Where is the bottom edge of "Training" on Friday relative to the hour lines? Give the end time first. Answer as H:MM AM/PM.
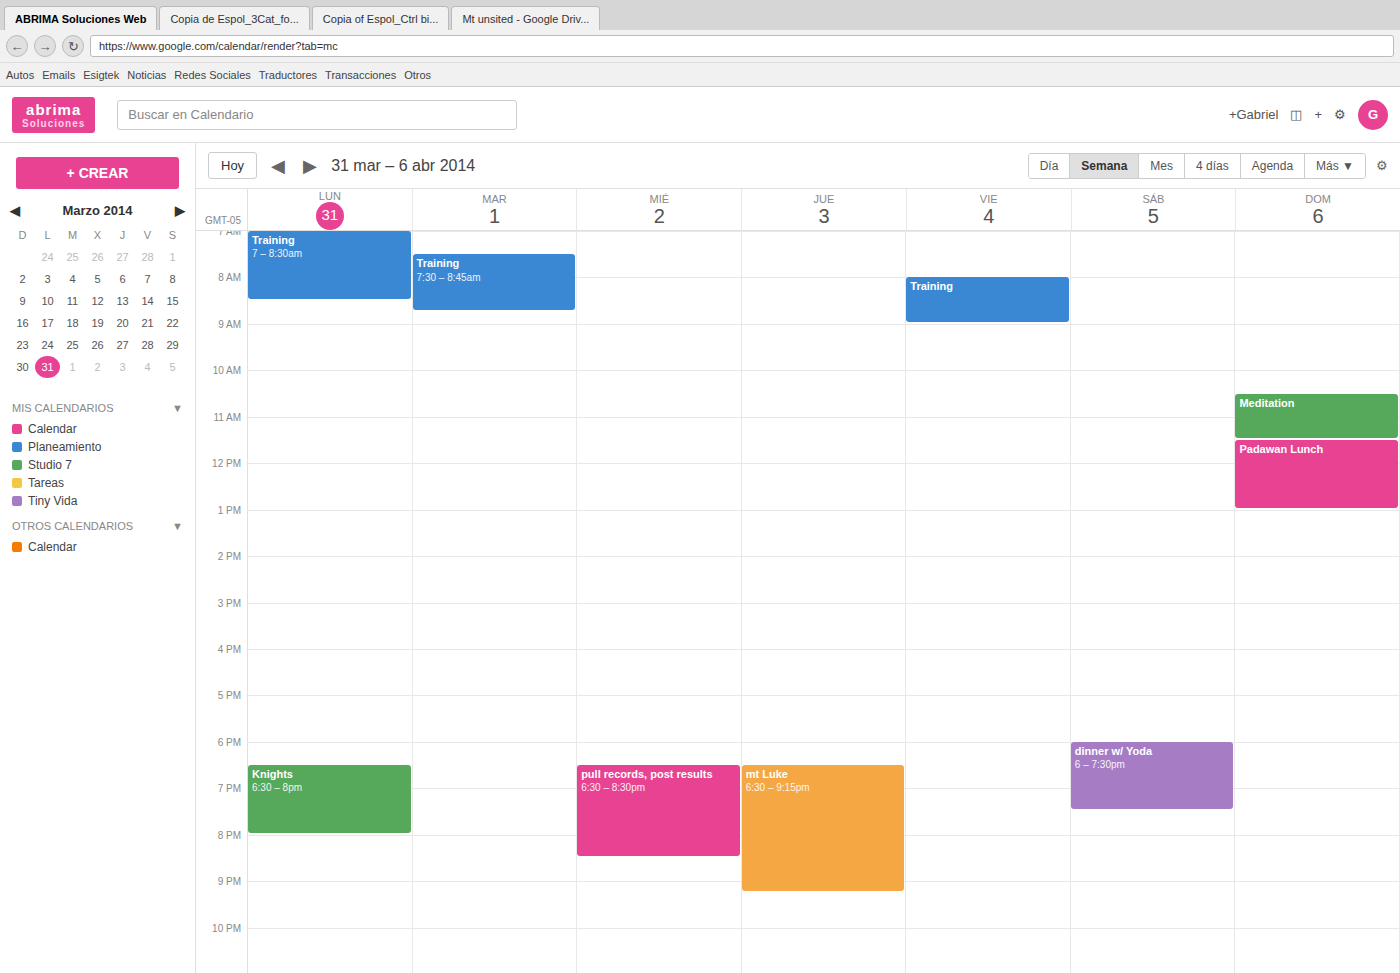
9:00 AM -- exactly on the 9 AM line.